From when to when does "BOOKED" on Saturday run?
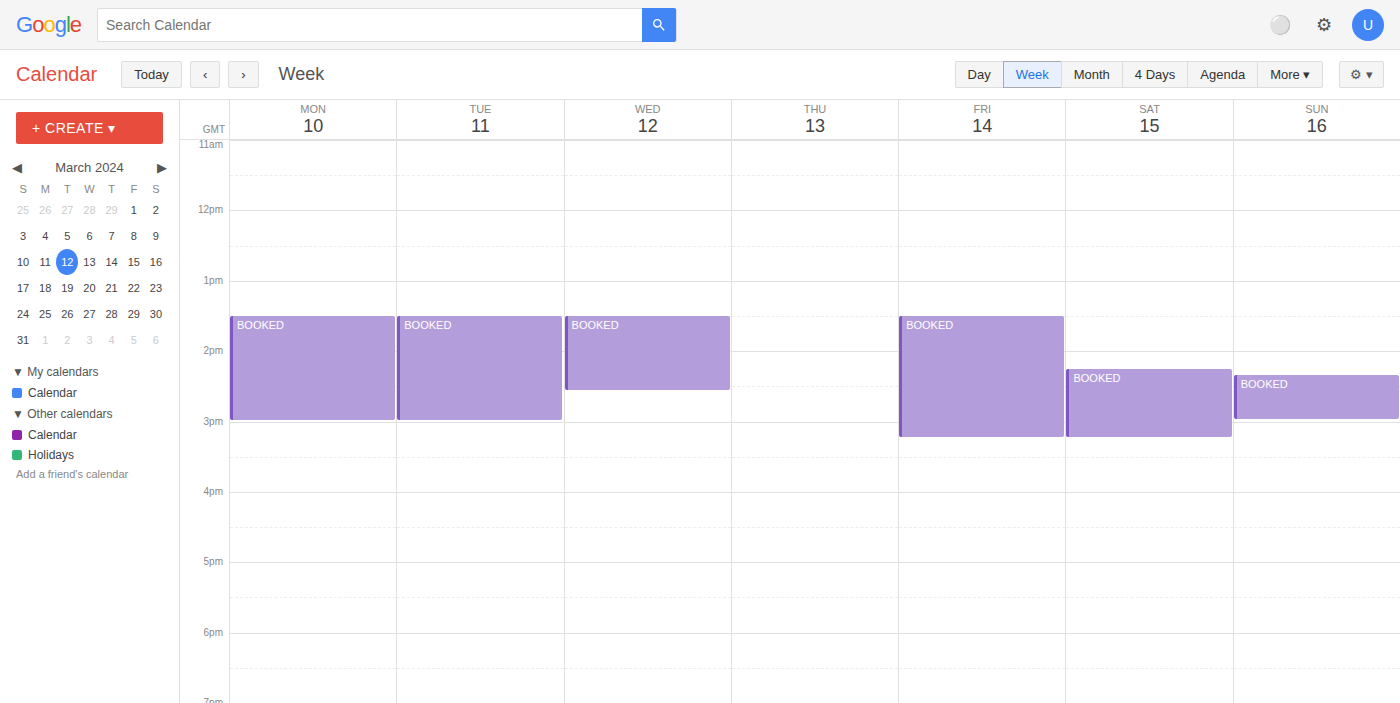
2:15 PM to 3:15 PM